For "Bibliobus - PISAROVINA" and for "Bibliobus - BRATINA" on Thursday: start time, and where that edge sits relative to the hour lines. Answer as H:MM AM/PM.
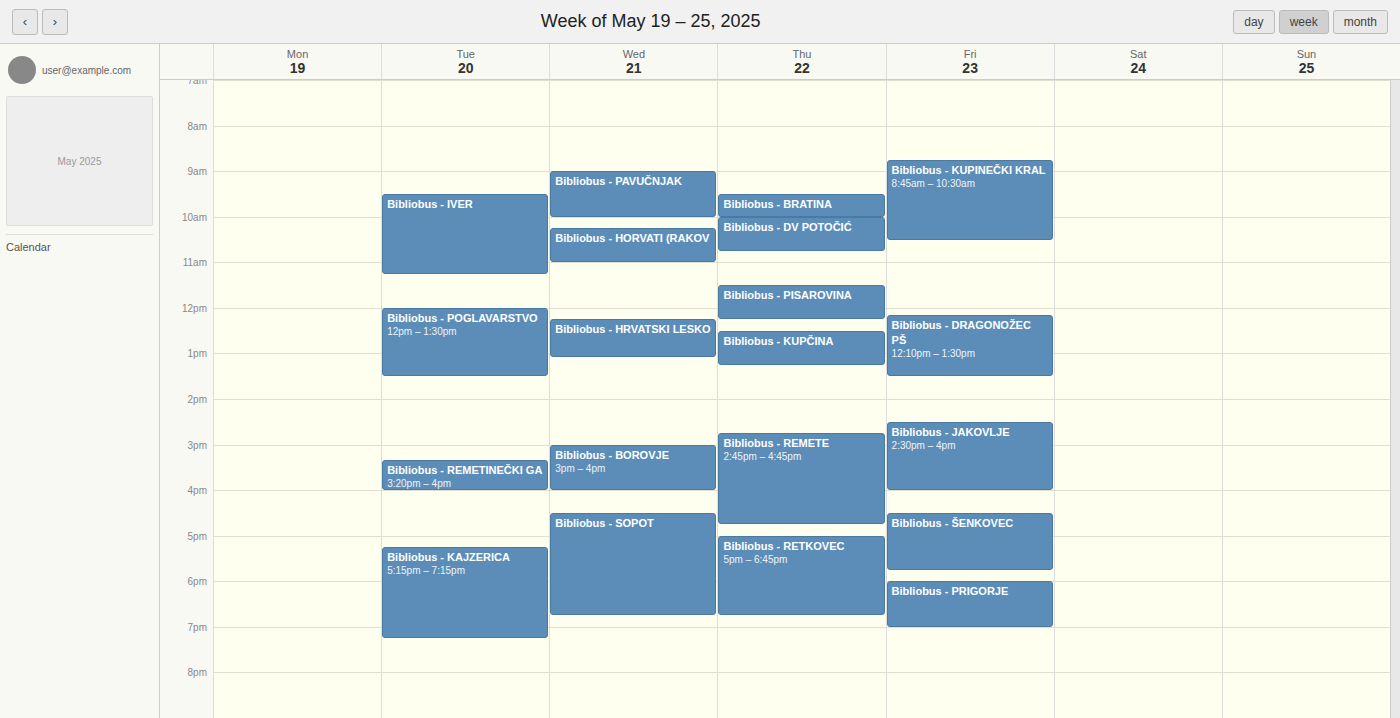
"Bibliobus - PISAROVINA": 11:30 AM, halfway between the 11 AM and 12 PM lines. "Bibliobus - BRATINA": 9:30 AM, halfway between the 9 AM and 10 AM lines.